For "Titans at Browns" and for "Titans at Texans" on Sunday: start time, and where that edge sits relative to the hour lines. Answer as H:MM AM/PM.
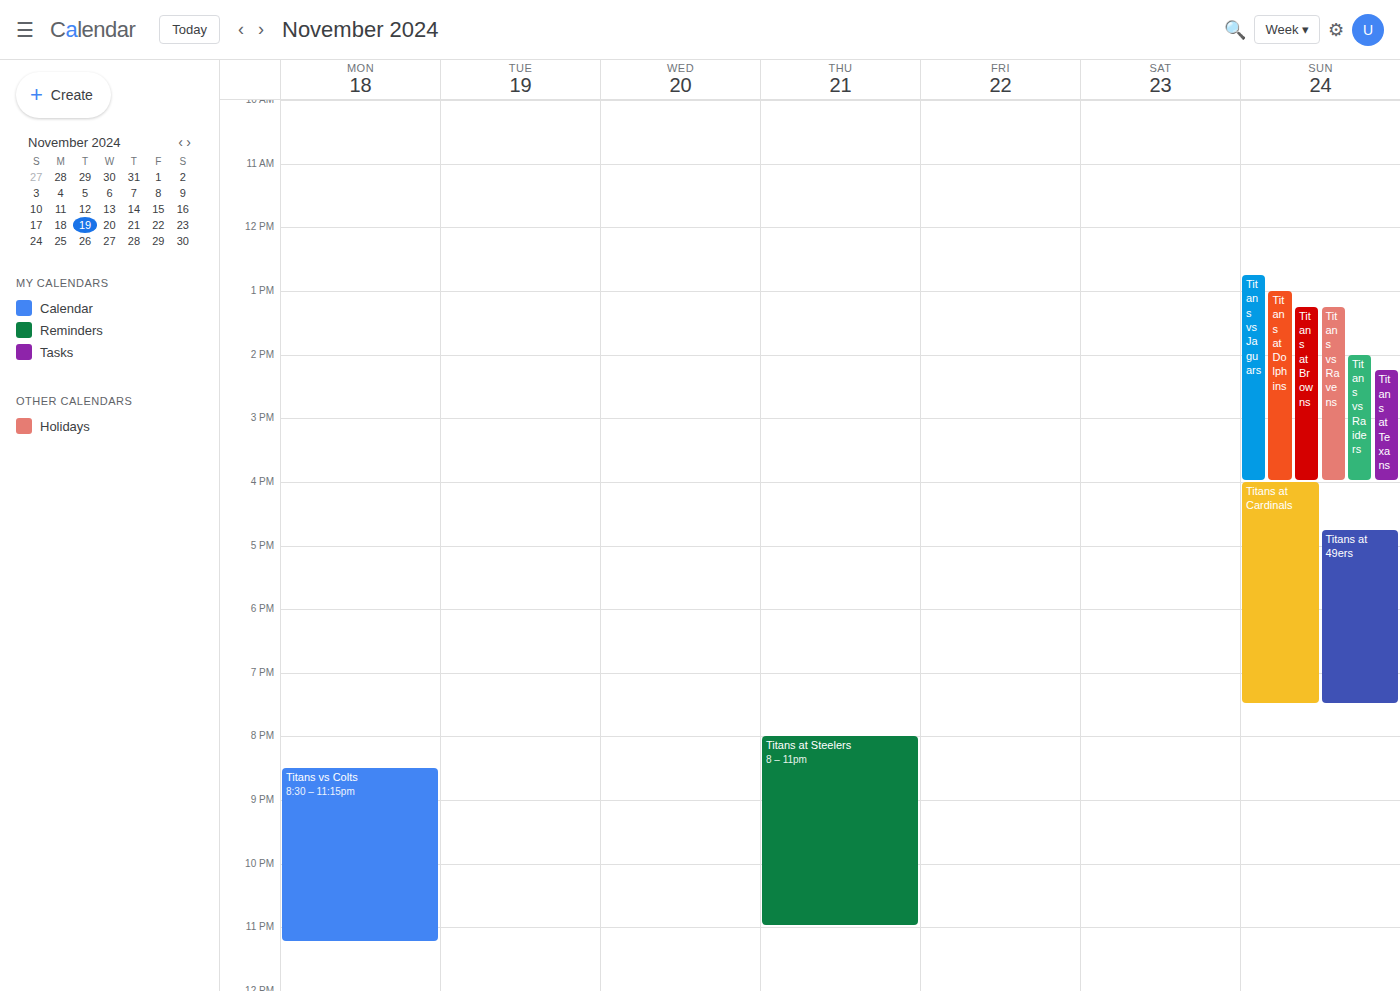
"Titans at Browns": 1:15 PM, neither: a quarter of the way from the 1 PM line to the 2 PM line. "Titans at Texans": 2:15 PM, neither: a quarter of the way from the 2 PM line to the 3 PM line.